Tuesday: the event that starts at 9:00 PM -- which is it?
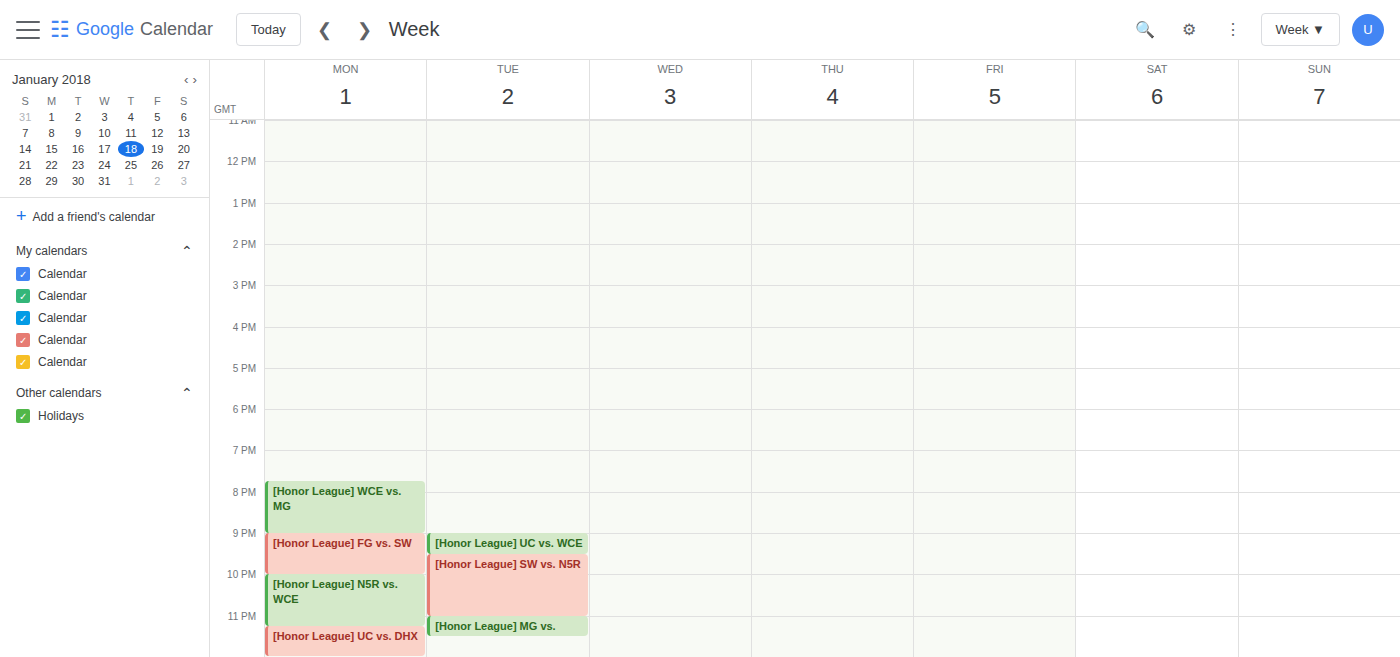
"[Honor League] UC vs. WCE"